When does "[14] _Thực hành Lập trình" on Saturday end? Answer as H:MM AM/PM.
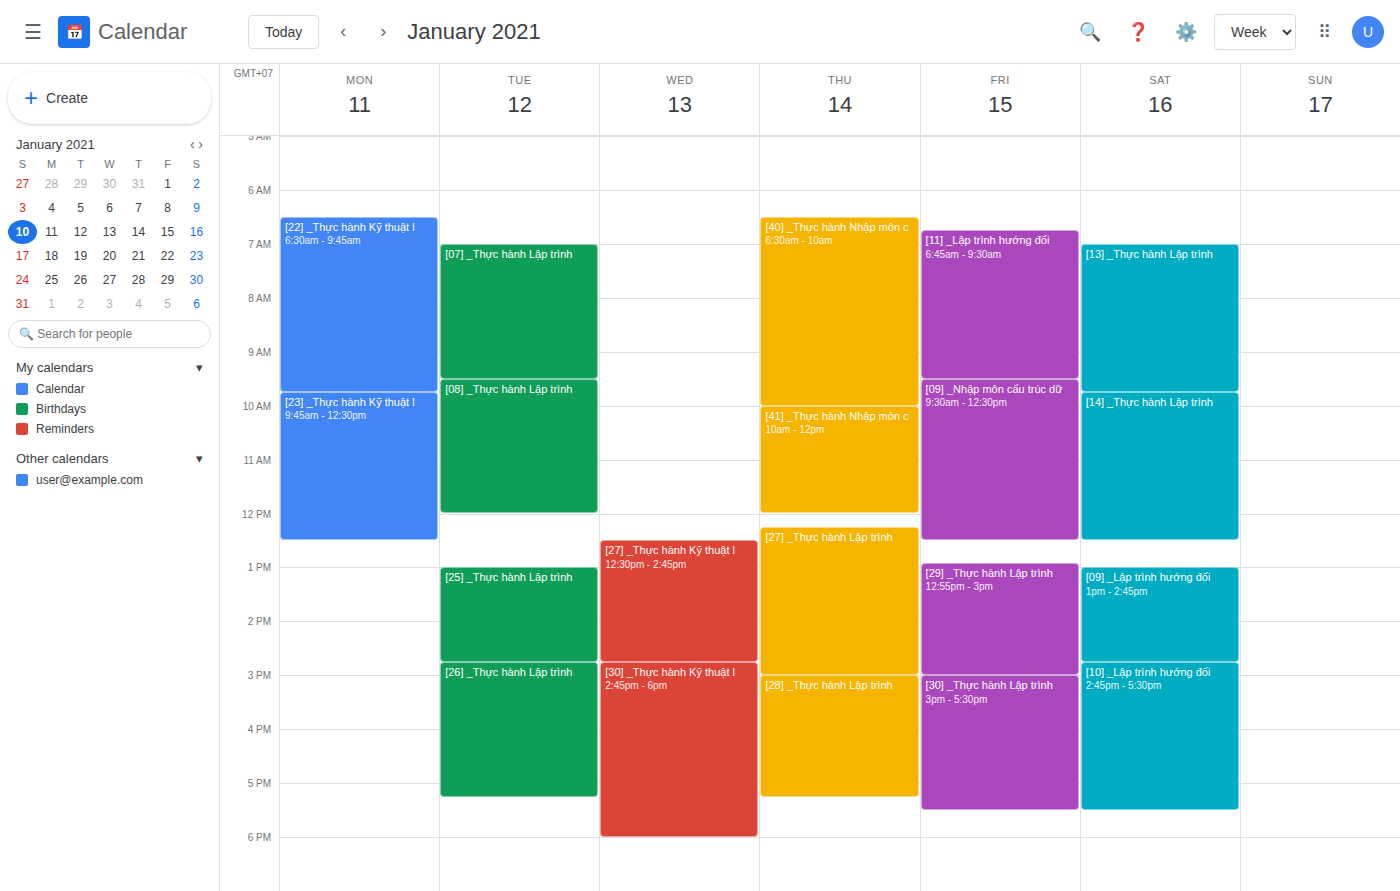
12:30 PM